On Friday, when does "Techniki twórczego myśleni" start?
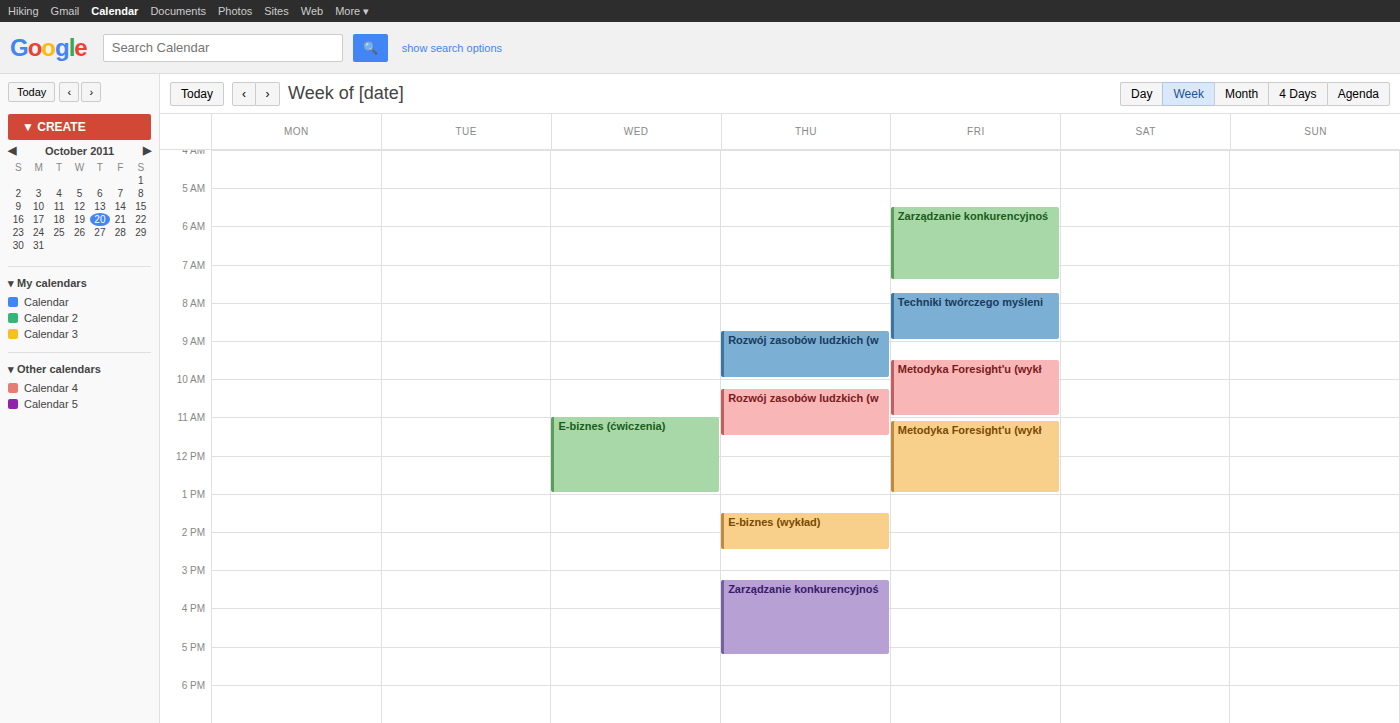
7:45 AM